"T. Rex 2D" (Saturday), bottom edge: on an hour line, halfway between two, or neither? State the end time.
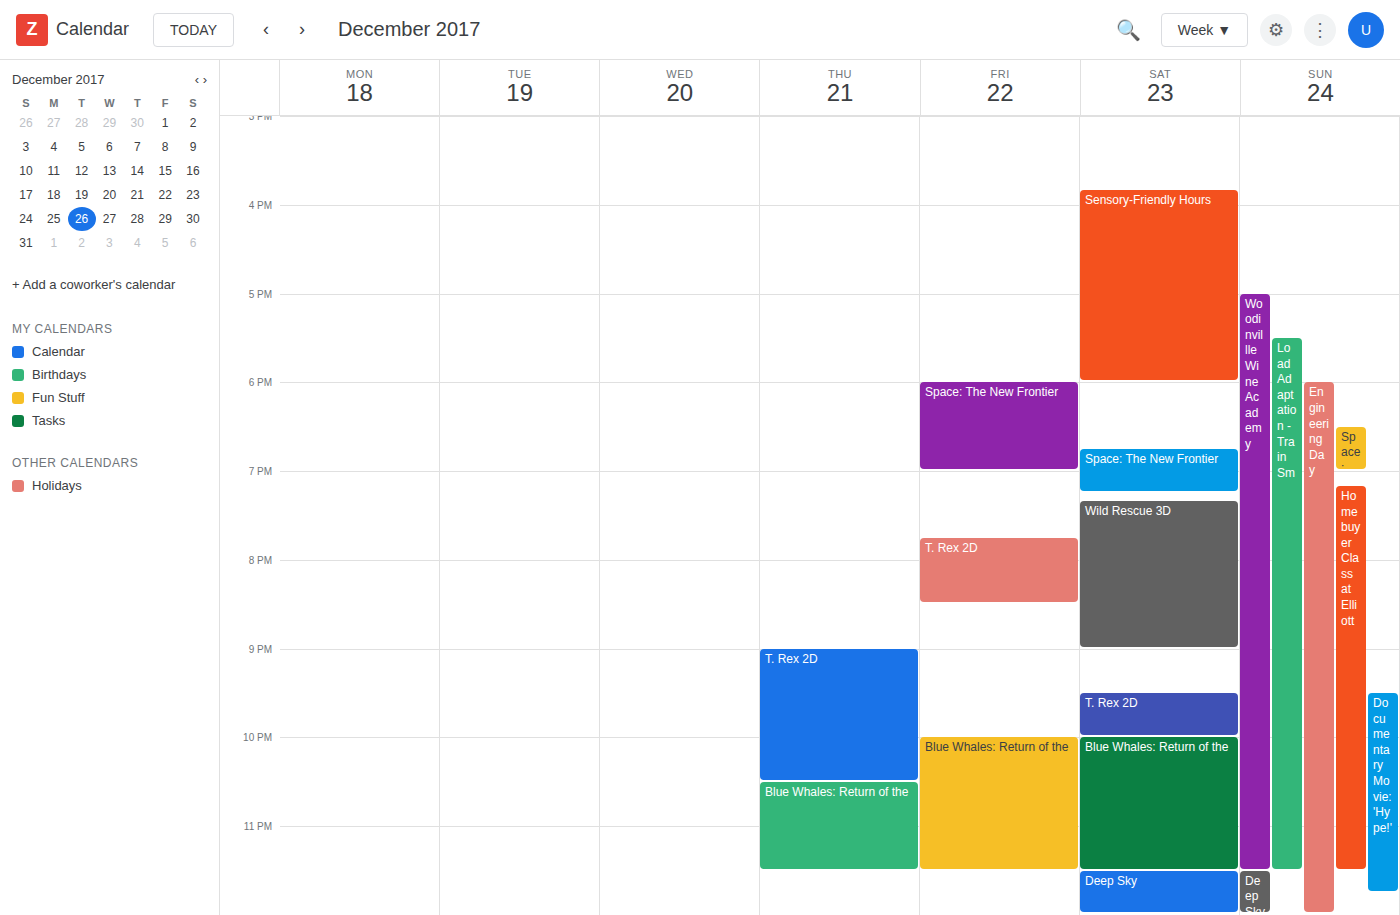
10:00 PM -- exactly on the 10 PM line.